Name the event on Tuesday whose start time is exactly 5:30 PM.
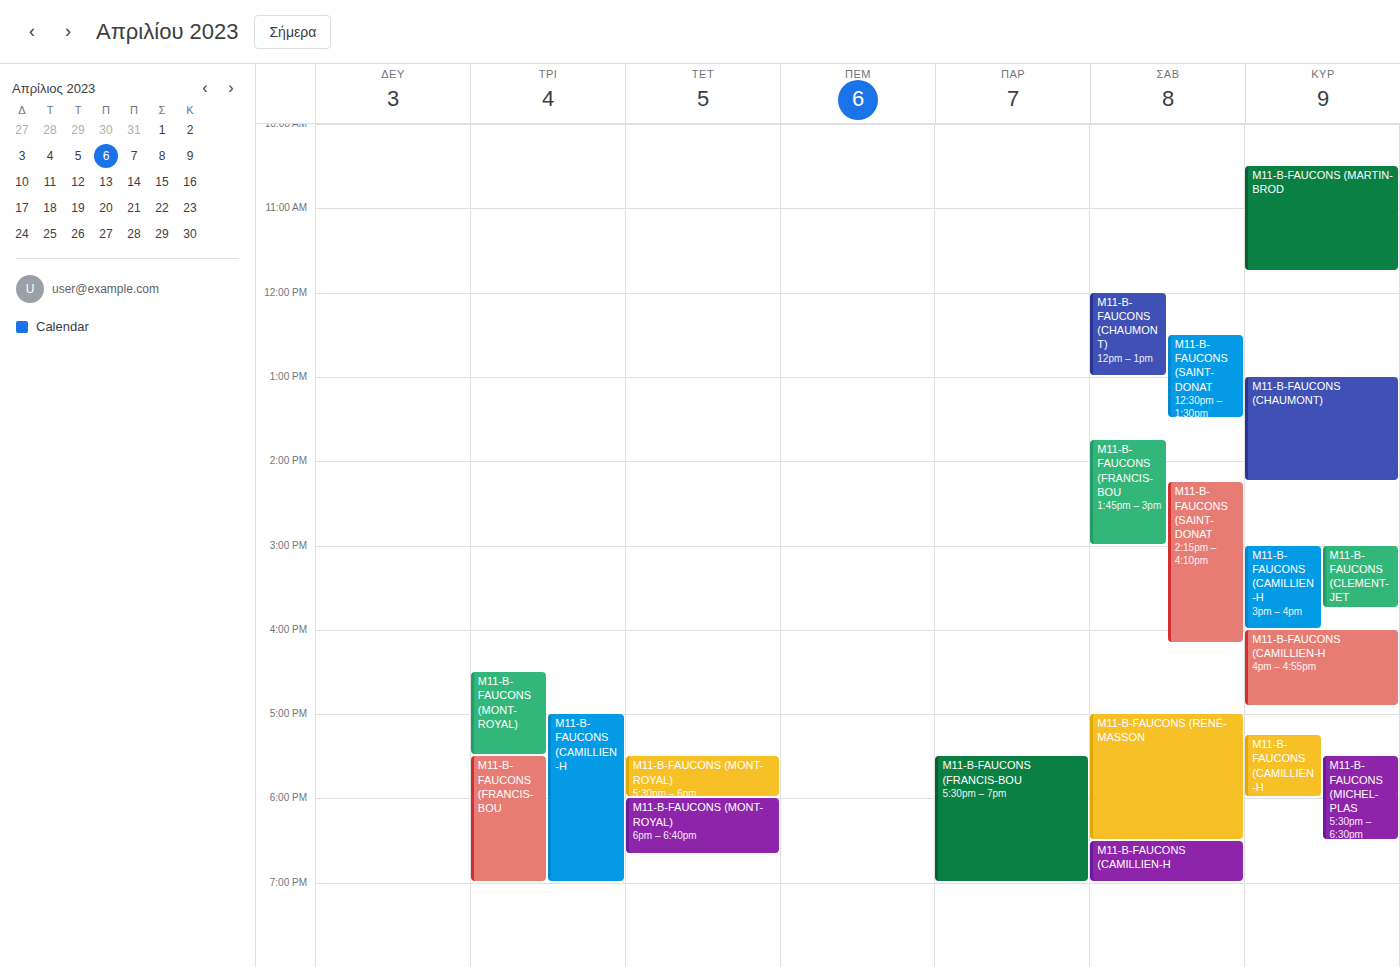
"M11-B-FAUCONS (FRANCIS-BOU"